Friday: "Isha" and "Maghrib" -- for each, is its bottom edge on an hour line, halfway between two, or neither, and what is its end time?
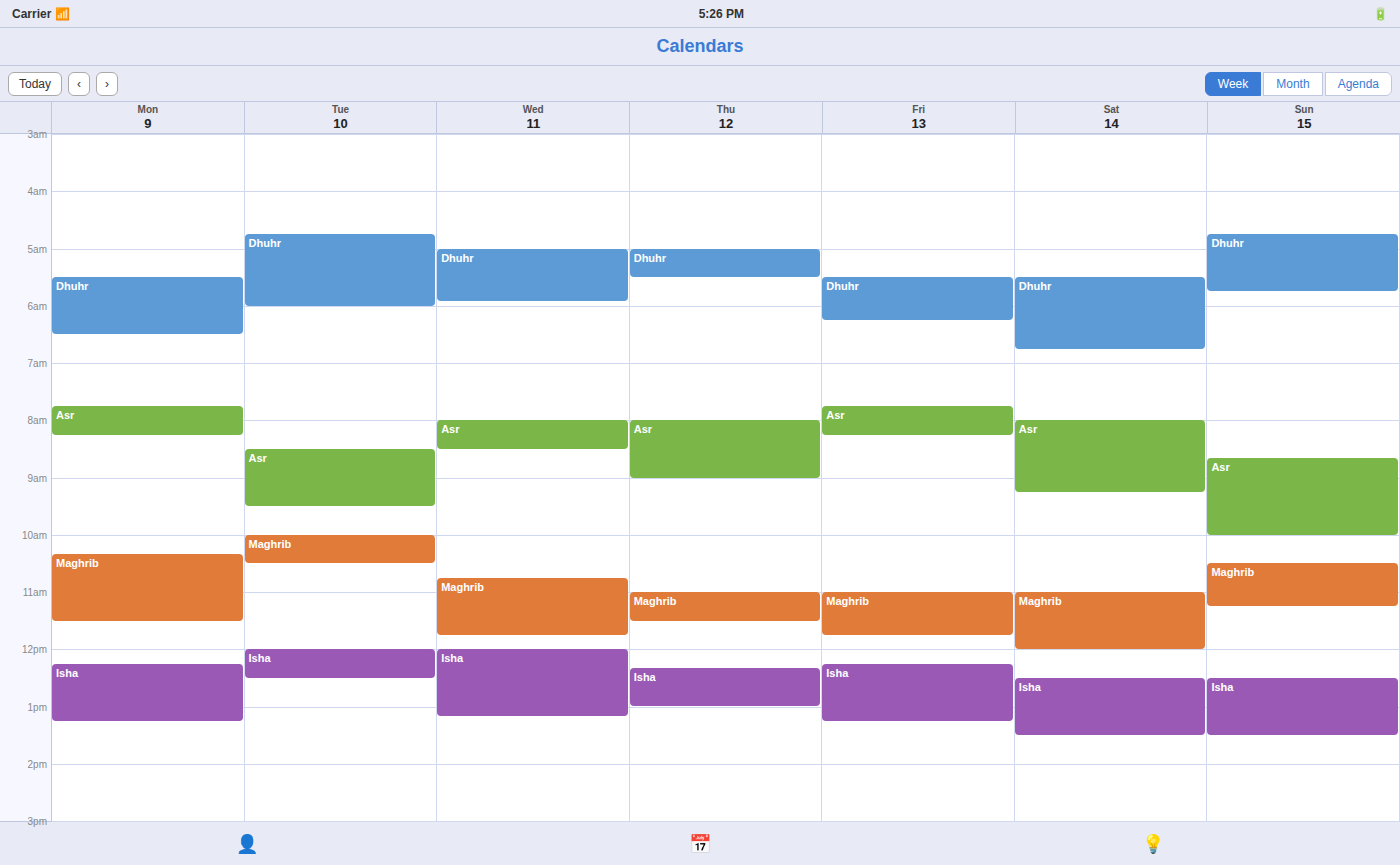
"Isha": 1:15 PM, neither: a quarter of the way from the 1 PM line to the 2 PM line. "Maghrib": 11:45 AM, neither: three quarters of the way from the 11 AM line to the 12 PM line.